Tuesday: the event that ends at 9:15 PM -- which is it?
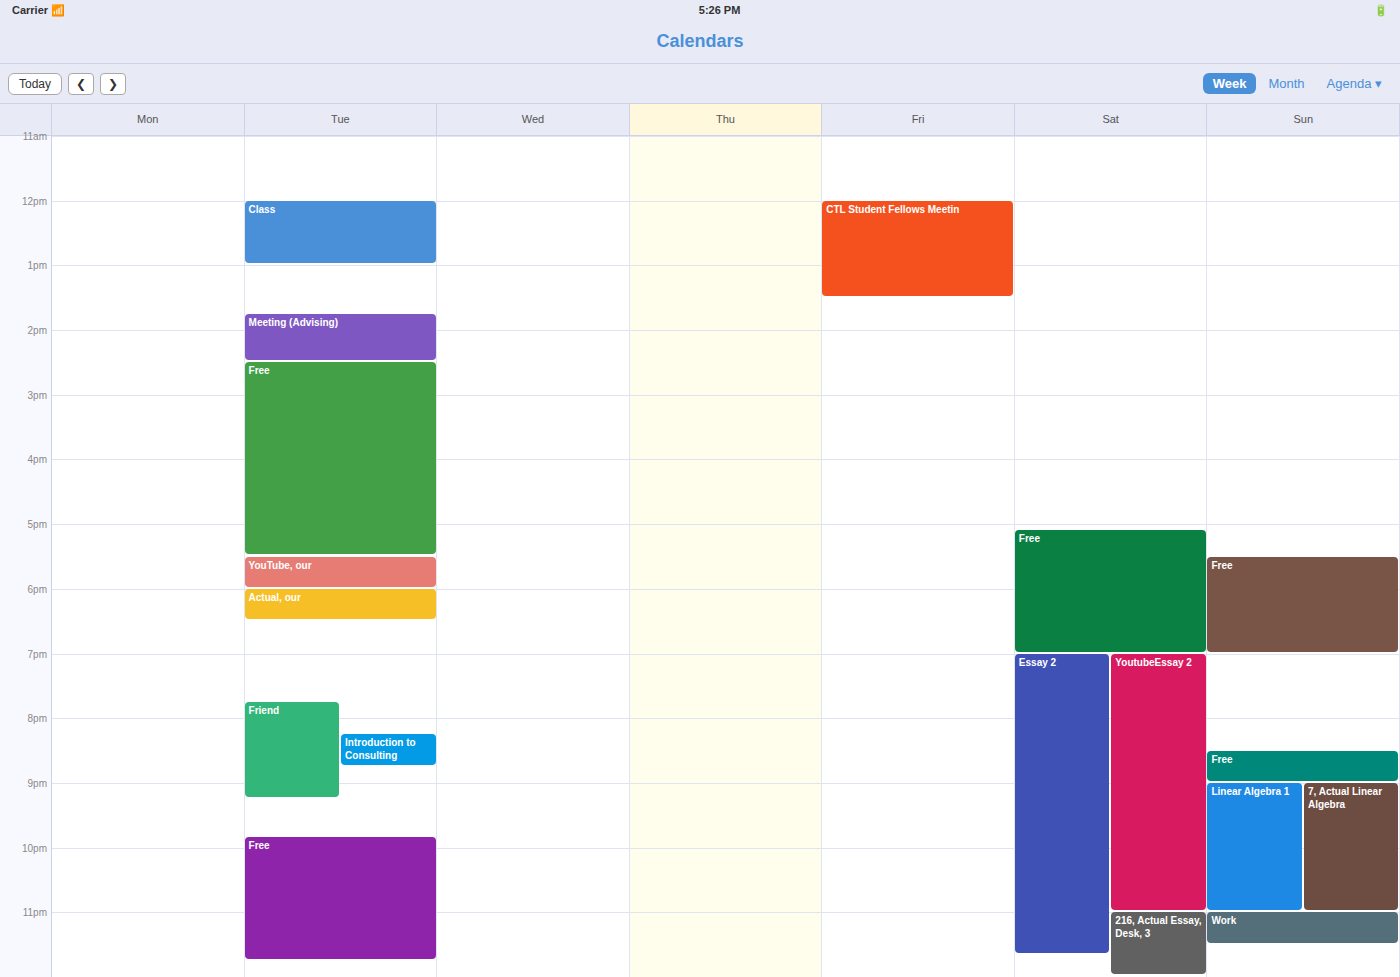
"Friend"